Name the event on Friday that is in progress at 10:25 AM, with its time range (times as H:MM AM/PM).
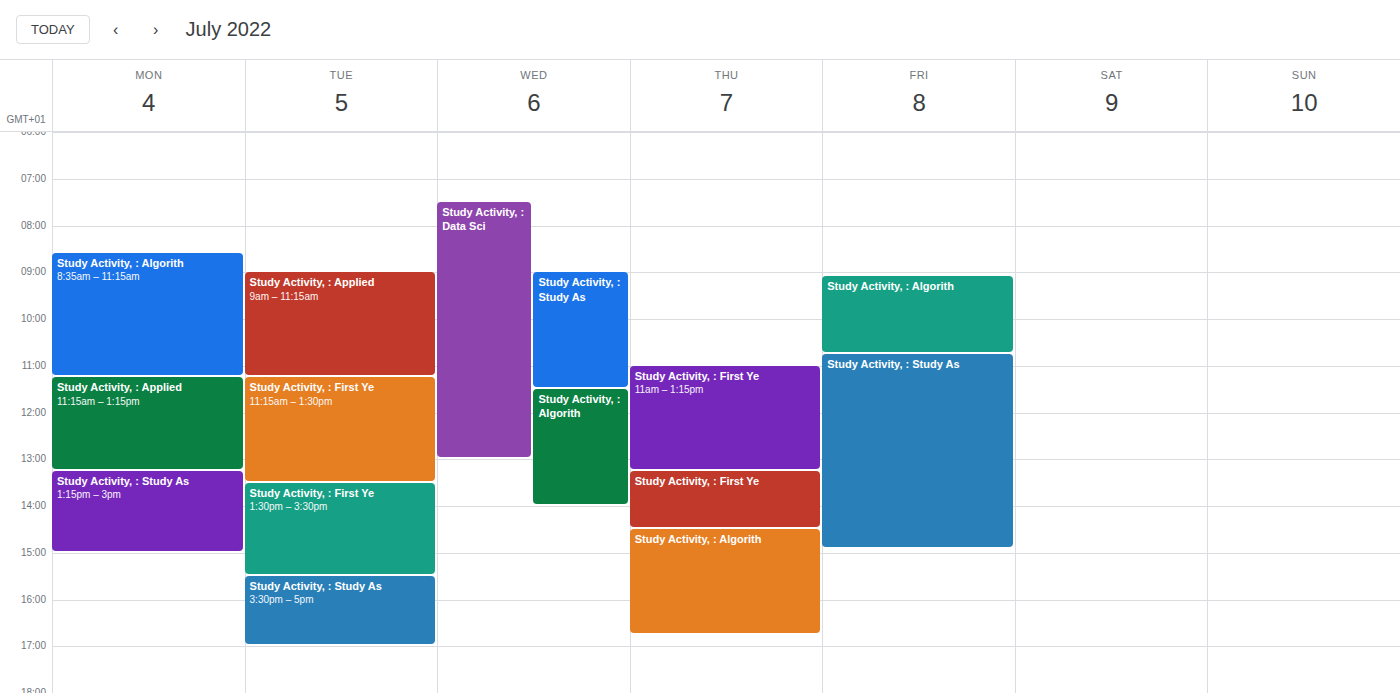
"Study Activity, : Algorith", 9:05 AM to 10:45 AM